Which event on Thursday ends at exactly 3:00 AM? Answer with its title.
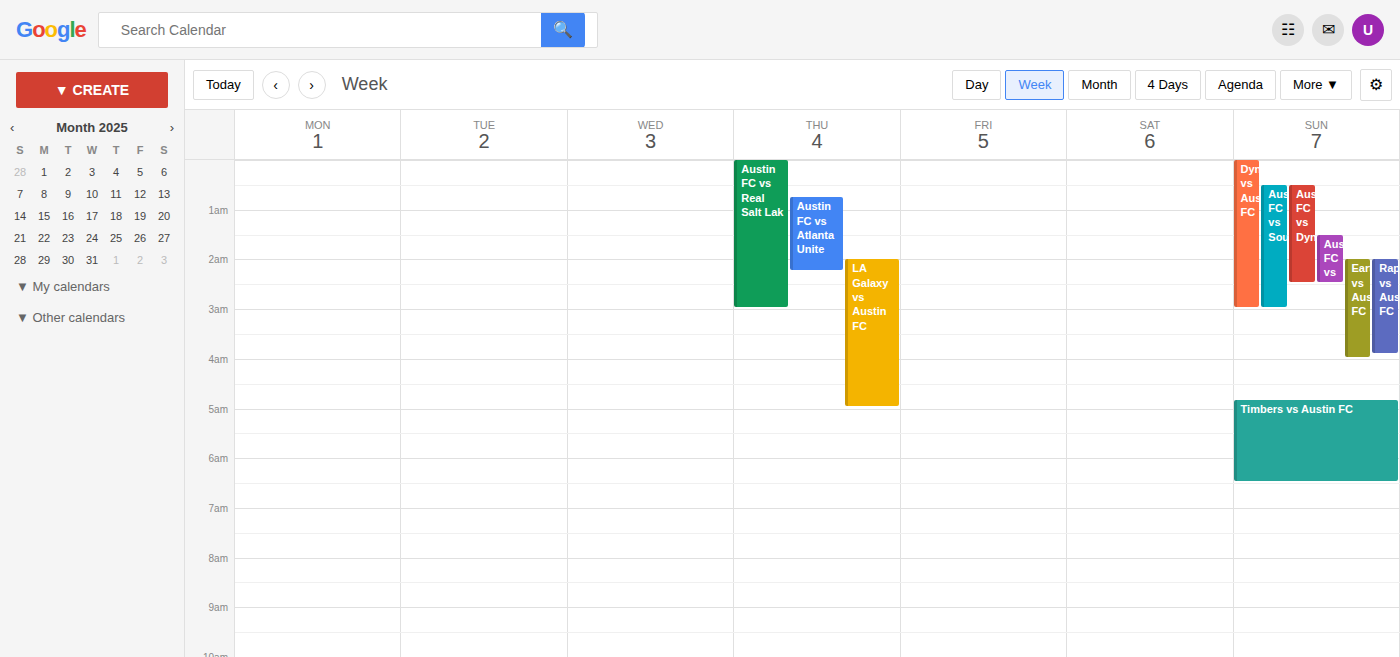
"Austin FC vs Real Salt Lak"